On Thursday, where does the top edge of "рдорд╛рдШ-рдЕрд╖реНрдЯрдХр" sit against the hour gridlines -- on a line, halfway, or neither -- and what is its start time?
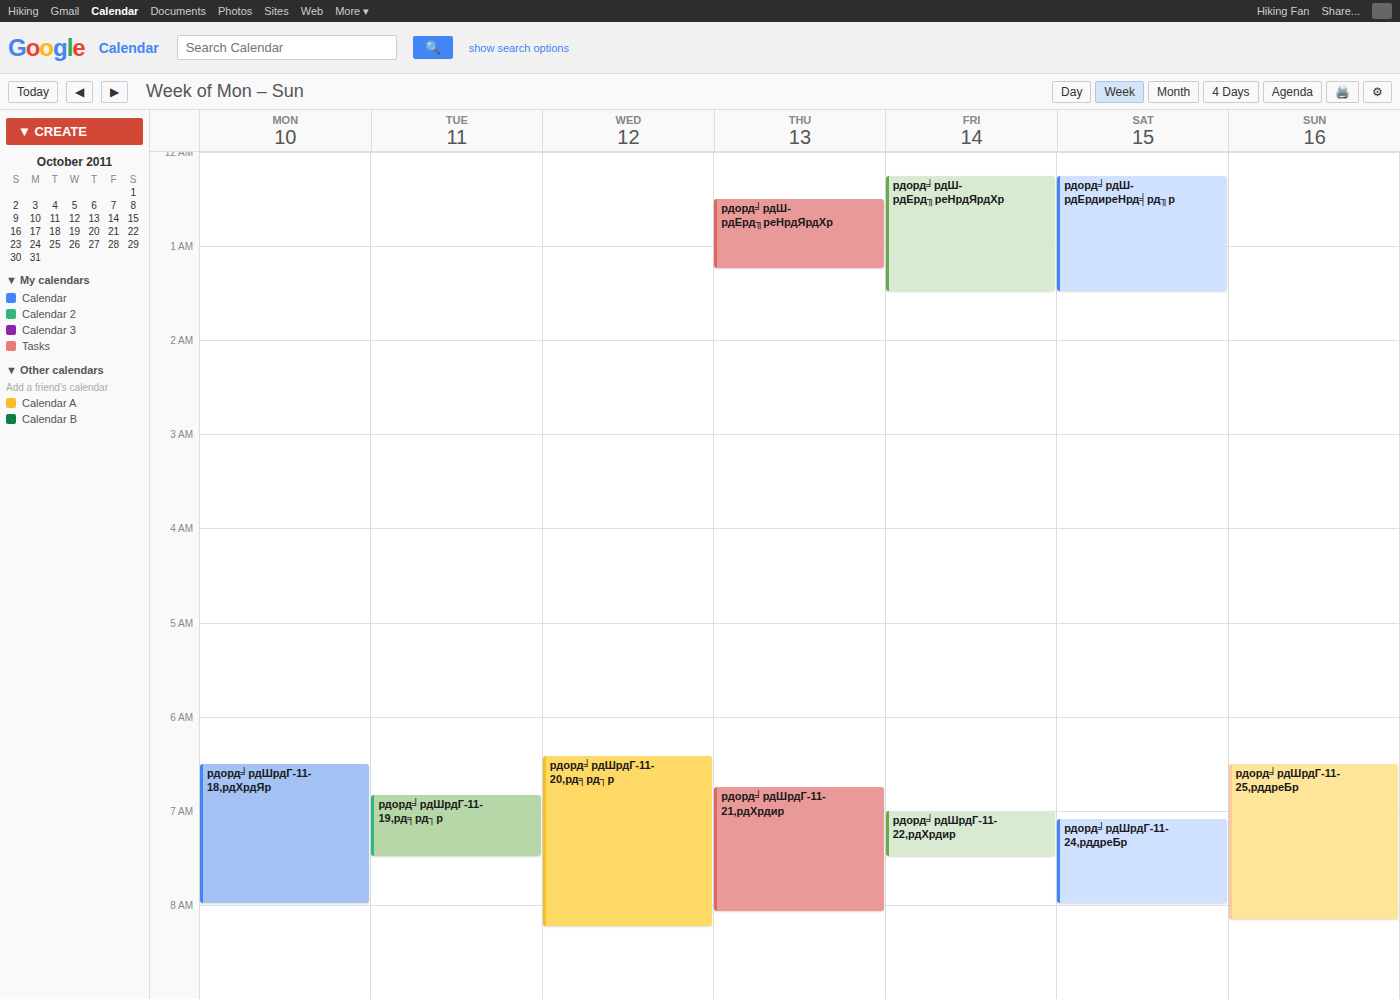
00:30 -- halfway between the 00:00 and 01:00 lines.